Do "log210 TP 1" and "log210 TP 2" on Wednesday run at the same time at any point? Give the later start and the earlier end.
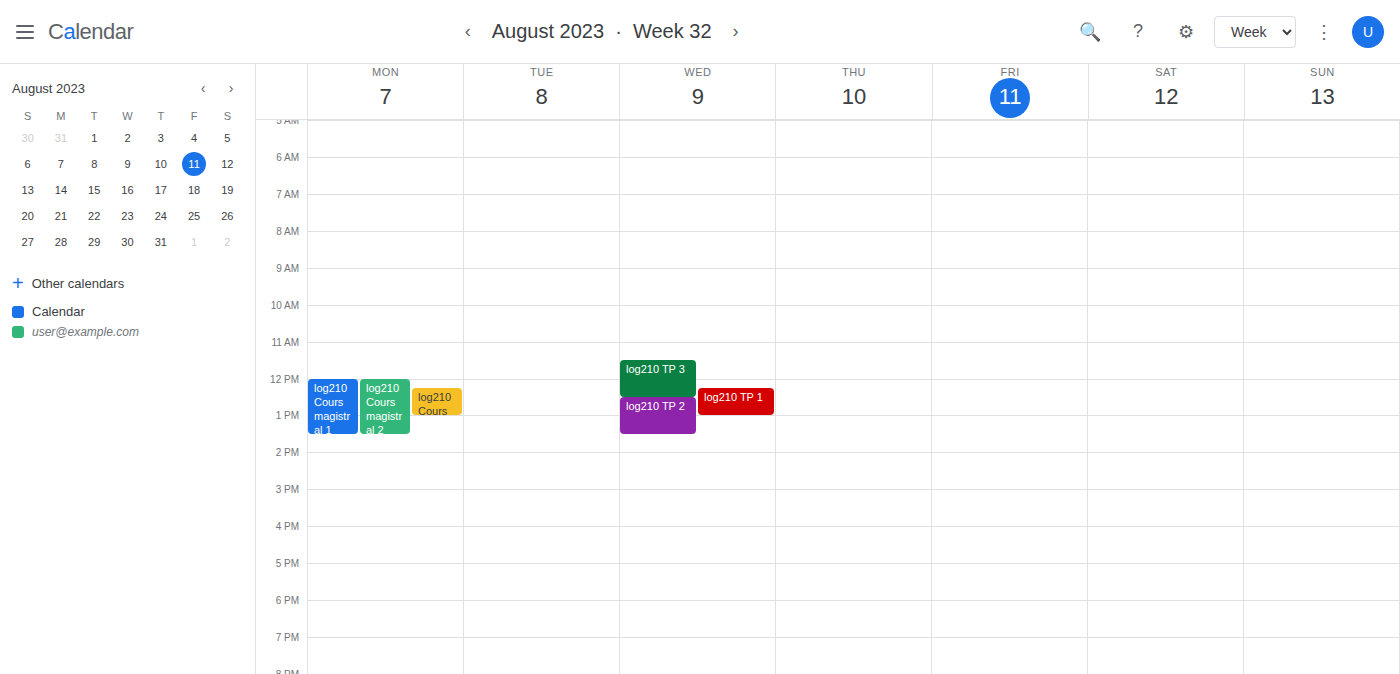
"log210 TP 2" starts at 12:30 PM, before "log210 TP 1" ends at 1:00 PM -- they overlap.